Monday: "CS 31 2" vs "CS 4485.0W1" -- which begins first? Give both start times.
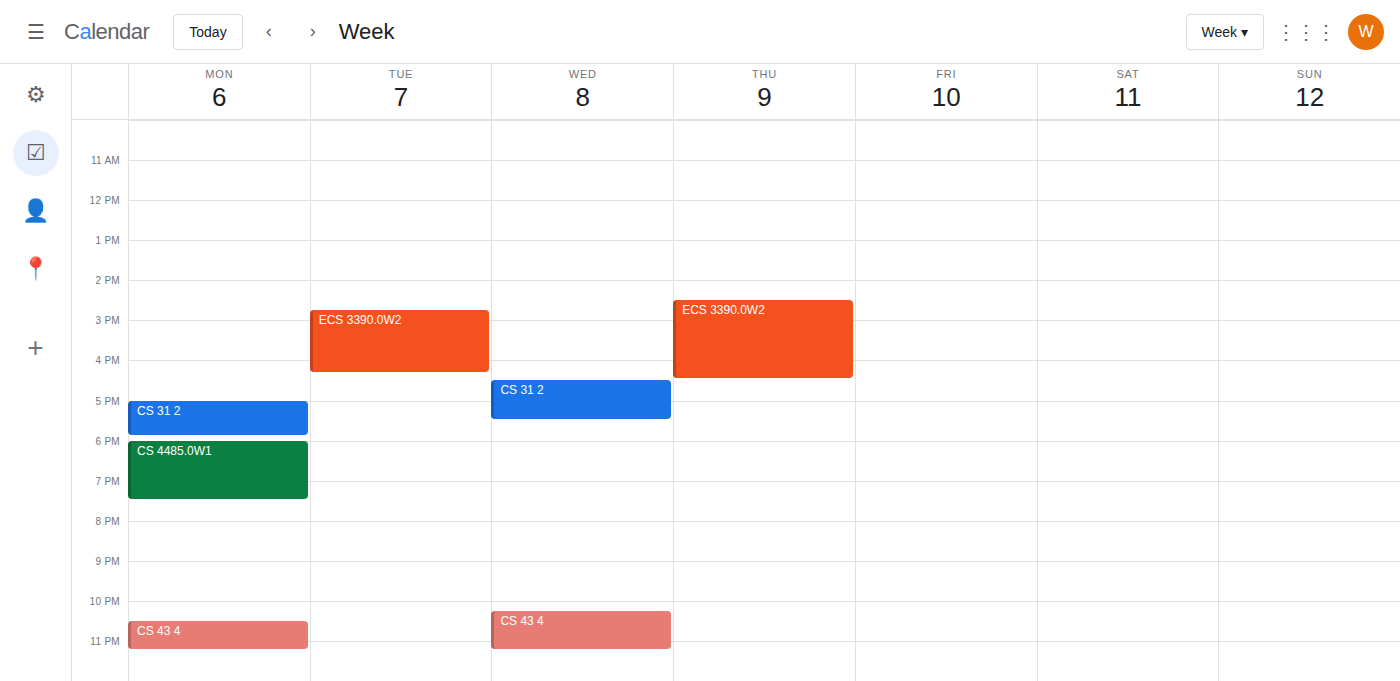
"CS 31 2" 5:00 PM; "CS 4485.0W1" 6:00 PM.